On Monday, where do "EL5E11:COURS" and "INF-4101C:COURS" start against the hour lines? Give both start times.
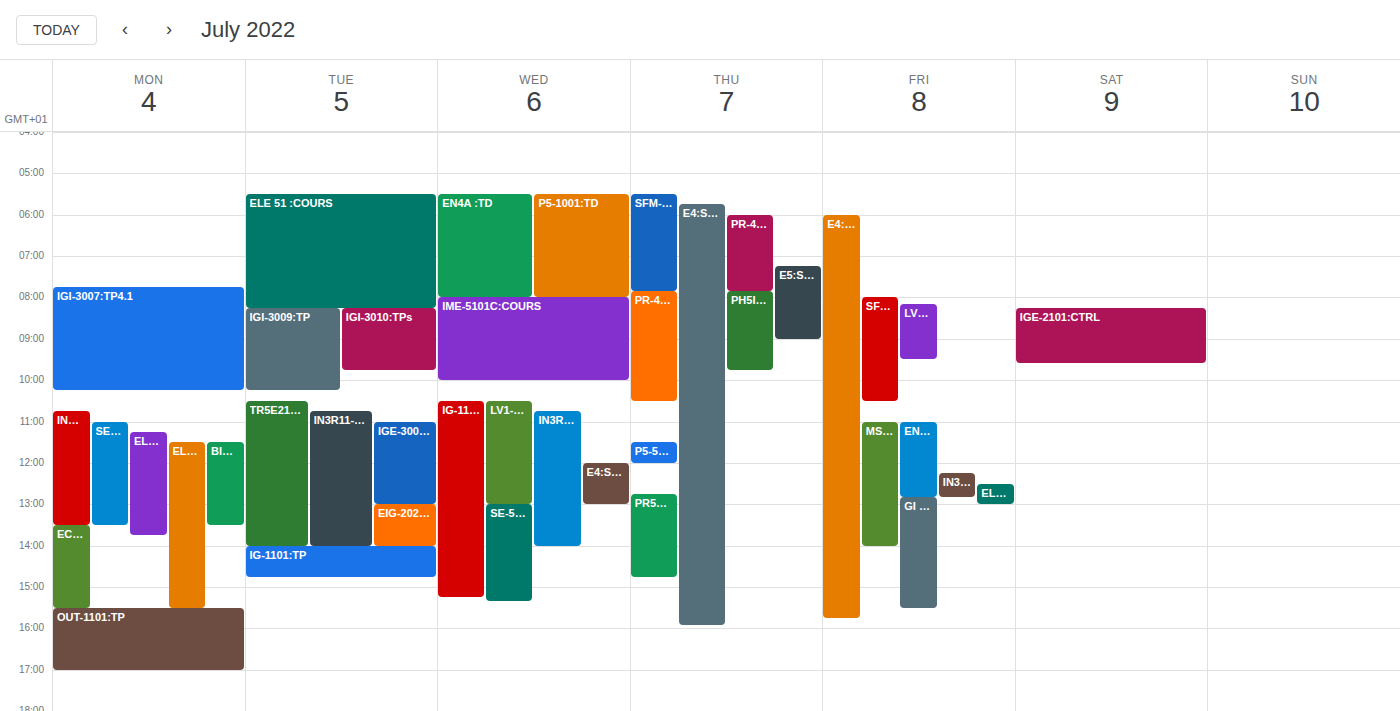
"EL5E11:COURS": 11:15 AM, neither: a quarter of the way from the 11 AM line to the 12 PM line. "INF-4101C:COURS": 10:45 AM, neither: three quarters of the way from the 10 AM line to the 11 AM line.